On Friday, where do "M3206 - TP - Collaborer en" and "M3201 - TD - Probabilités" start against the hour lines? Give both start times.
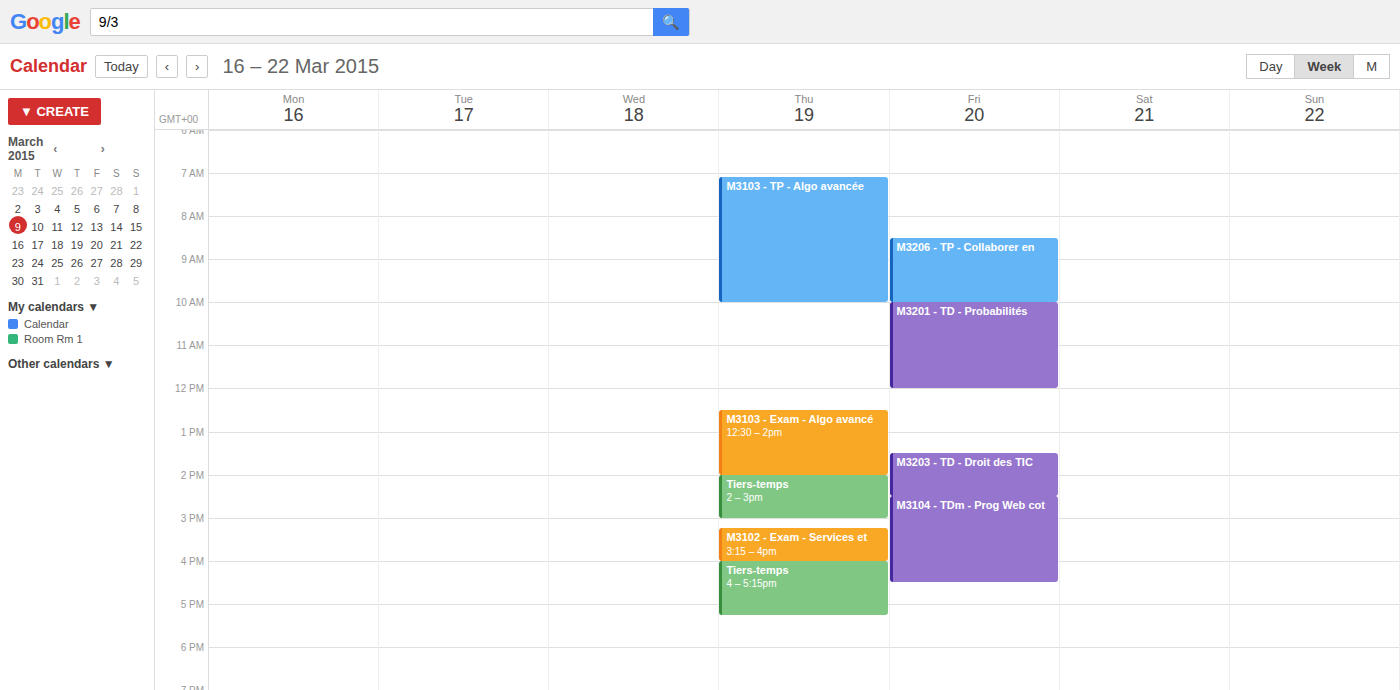
"M3206 - TP - Collaborer en": 8:30 AM, halfway between the 8 AM and 9 AM lines. "M3201 - TD - Probabilités": 10:00 AM, exactly on the 10 AM line.